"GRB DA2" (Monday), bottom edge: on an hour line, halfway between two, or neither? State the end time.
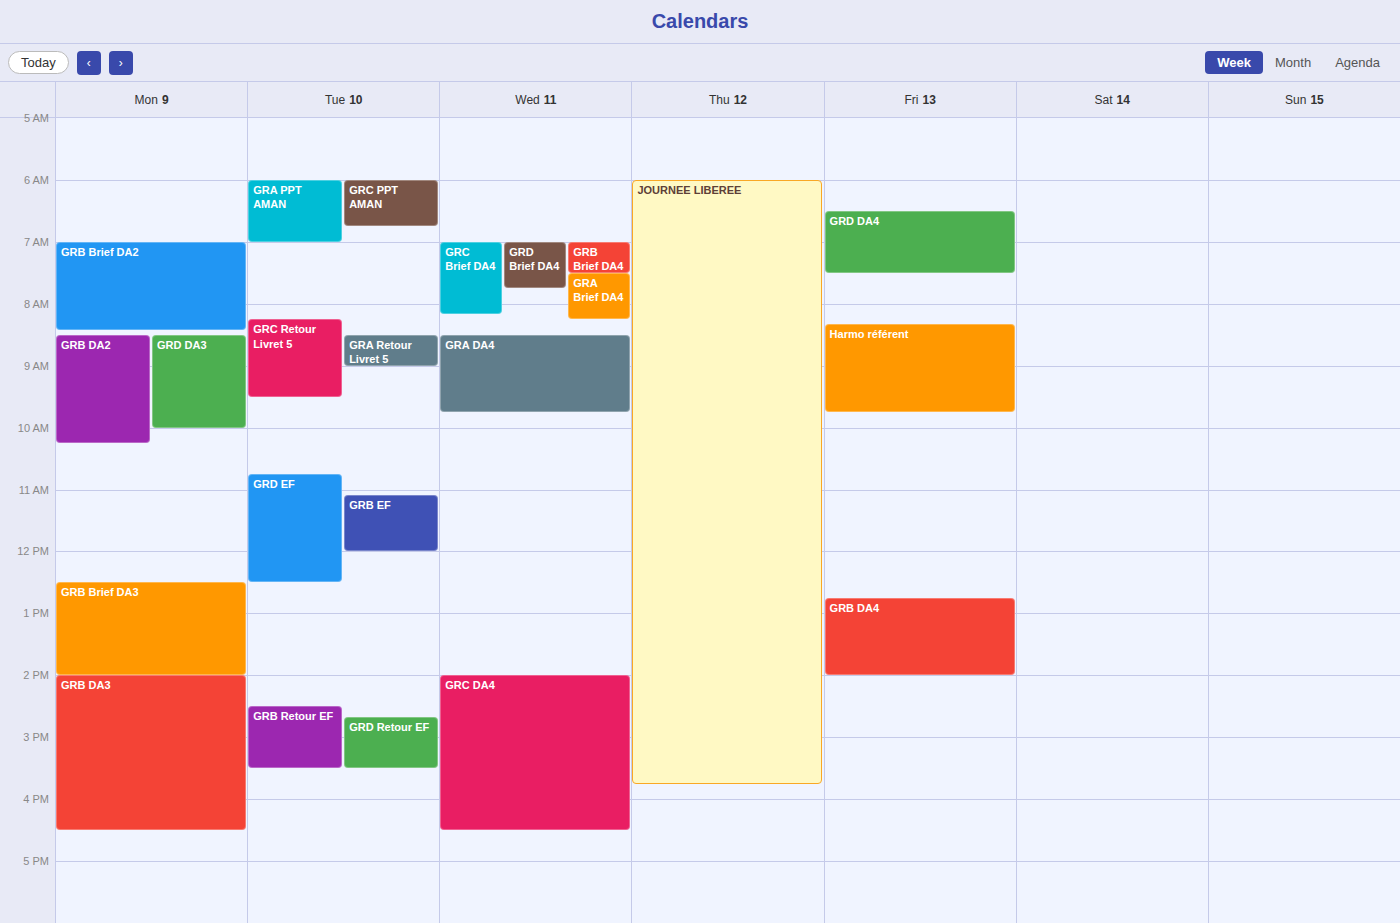
10:15 AM -- neither: a quarter of the way from the 10 AM line to the 11 AM line.